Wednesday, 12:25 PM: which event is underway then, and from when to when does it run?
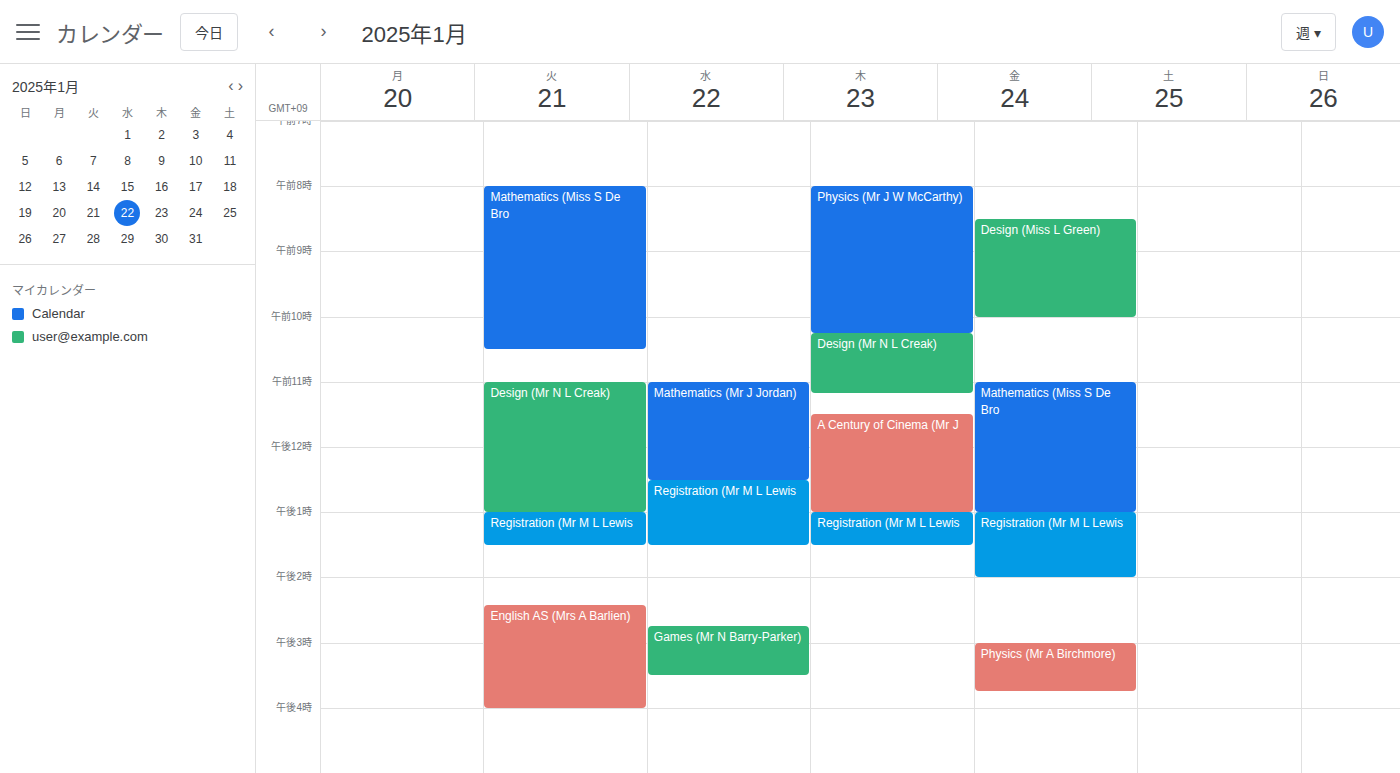
"Mathematics (Mr J Jordan)", 11:00 AM to 12:30 PM